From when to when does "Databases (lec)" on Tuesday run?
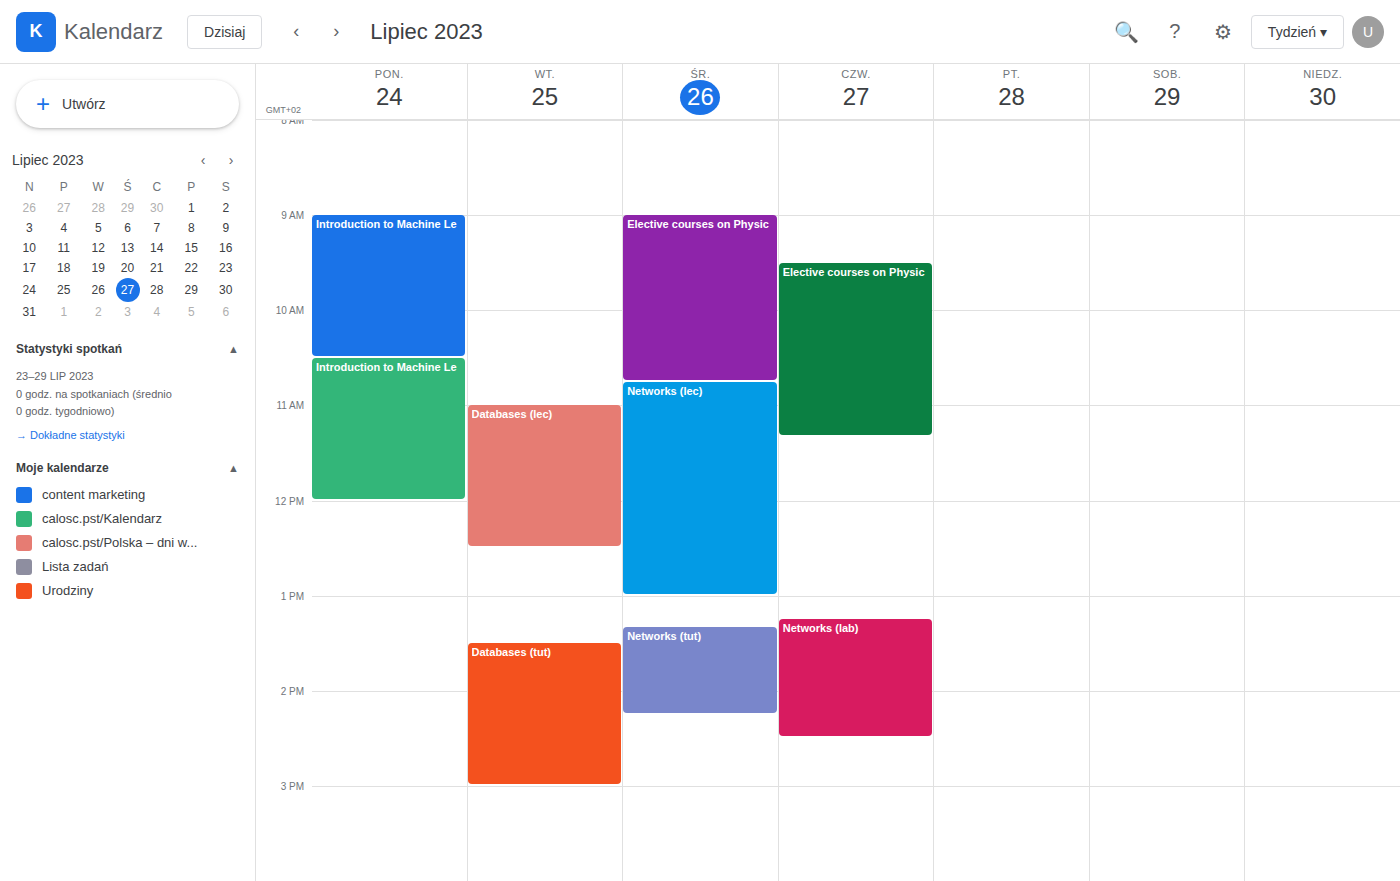
11:00 AM to 12:30 PM